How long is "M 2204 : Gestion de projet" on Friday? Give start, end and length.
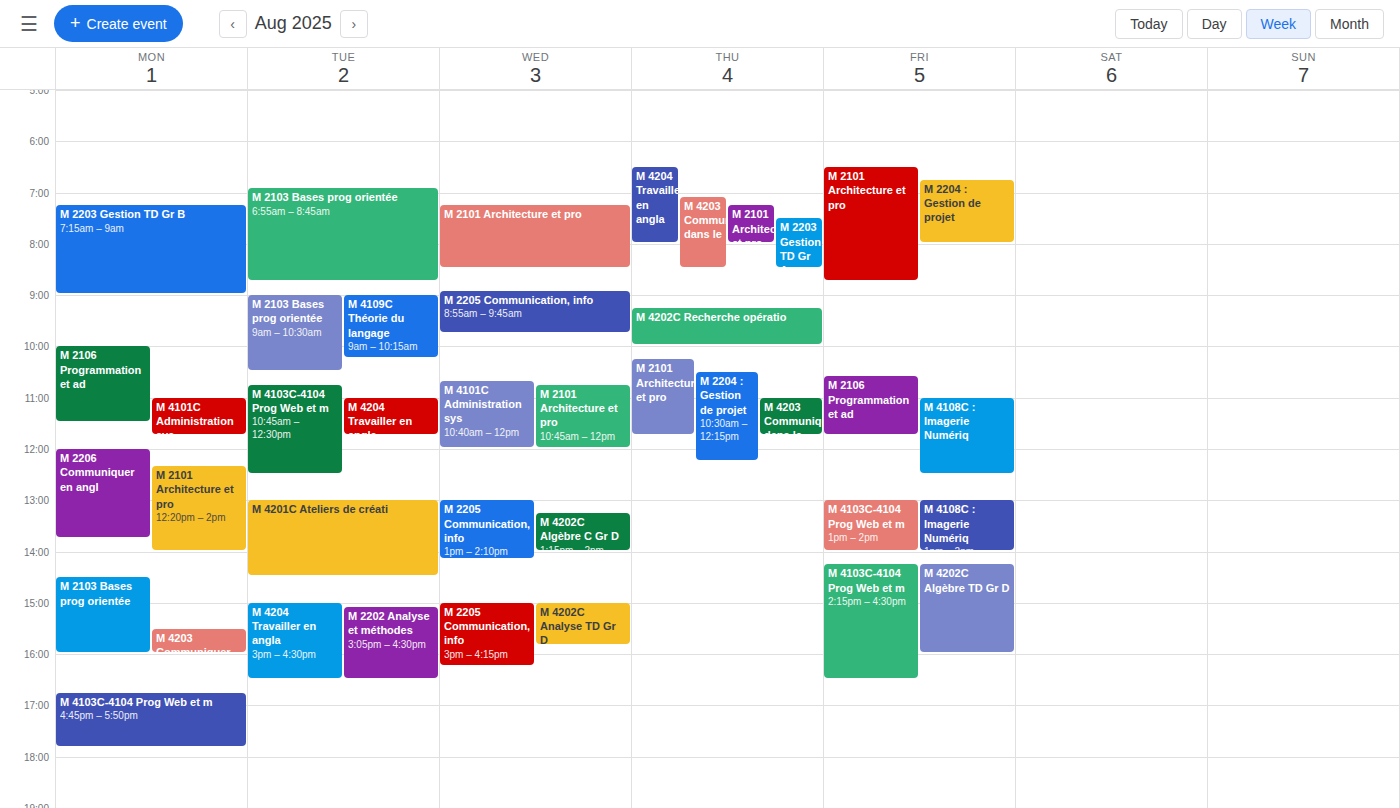
6:45 AM to 8:00 AM, 1 hour 15 minutes